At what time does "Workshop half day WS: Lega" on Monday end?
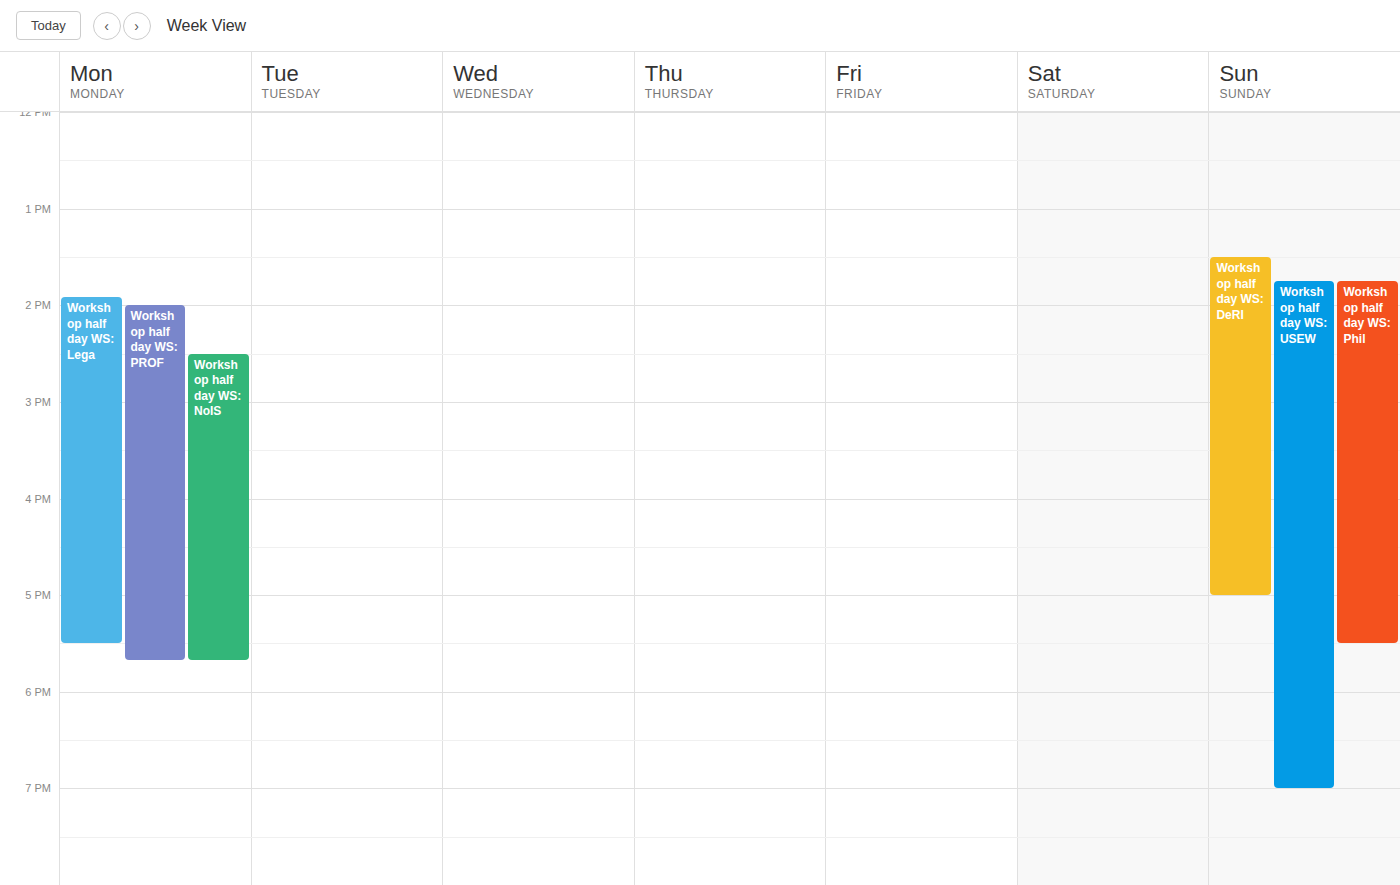
17:30